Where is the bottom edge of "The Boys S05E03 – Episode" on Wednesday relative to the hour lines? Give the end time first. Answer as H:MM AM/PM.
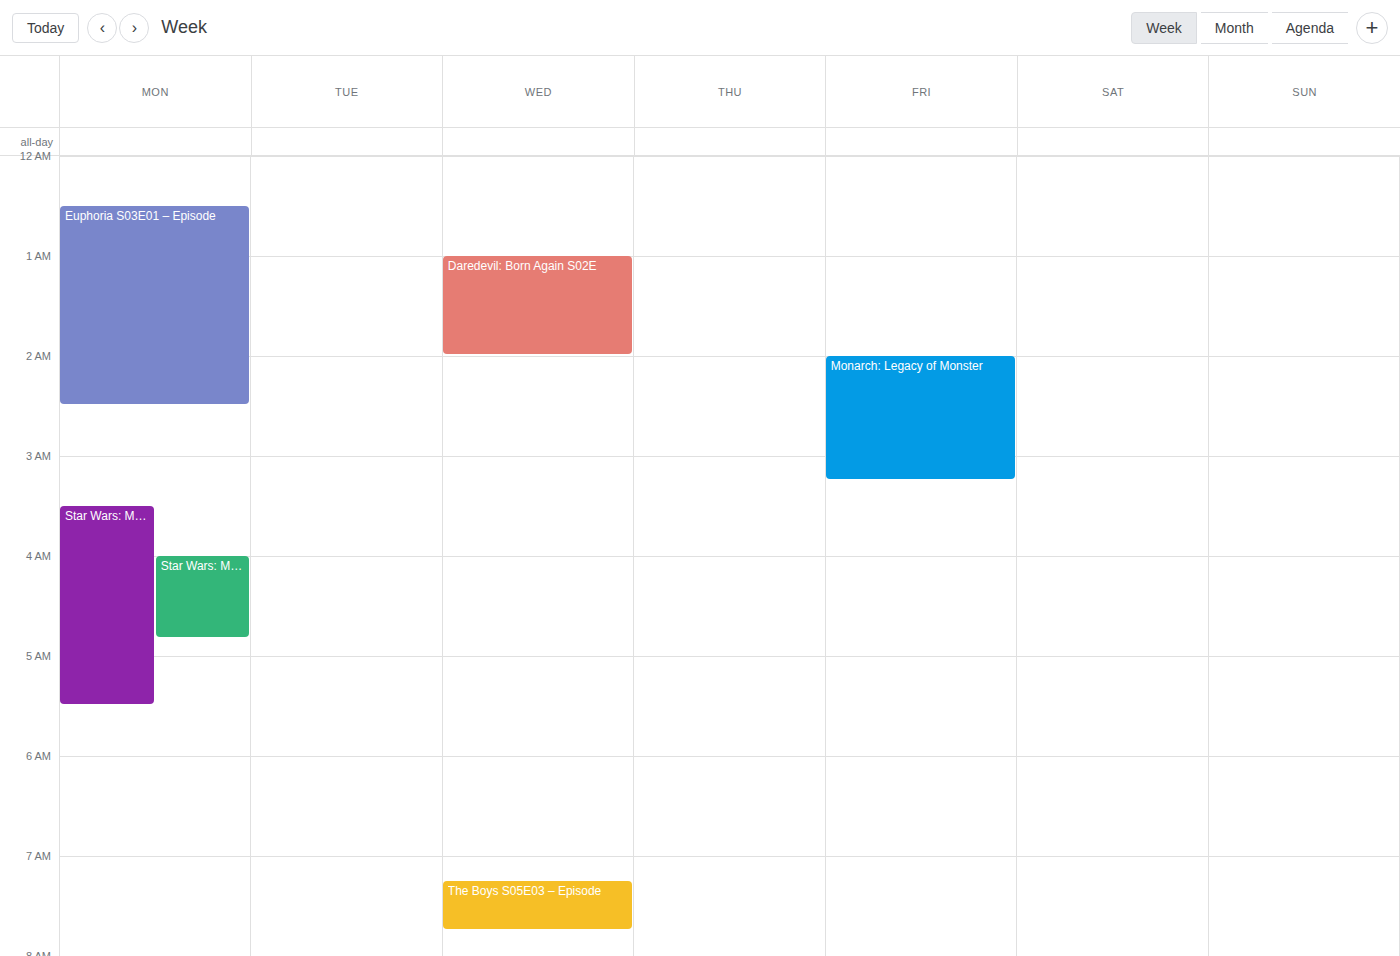
7:45 AM -- neither: three quarters of the way from the 7 AM line to the 8 AM line.